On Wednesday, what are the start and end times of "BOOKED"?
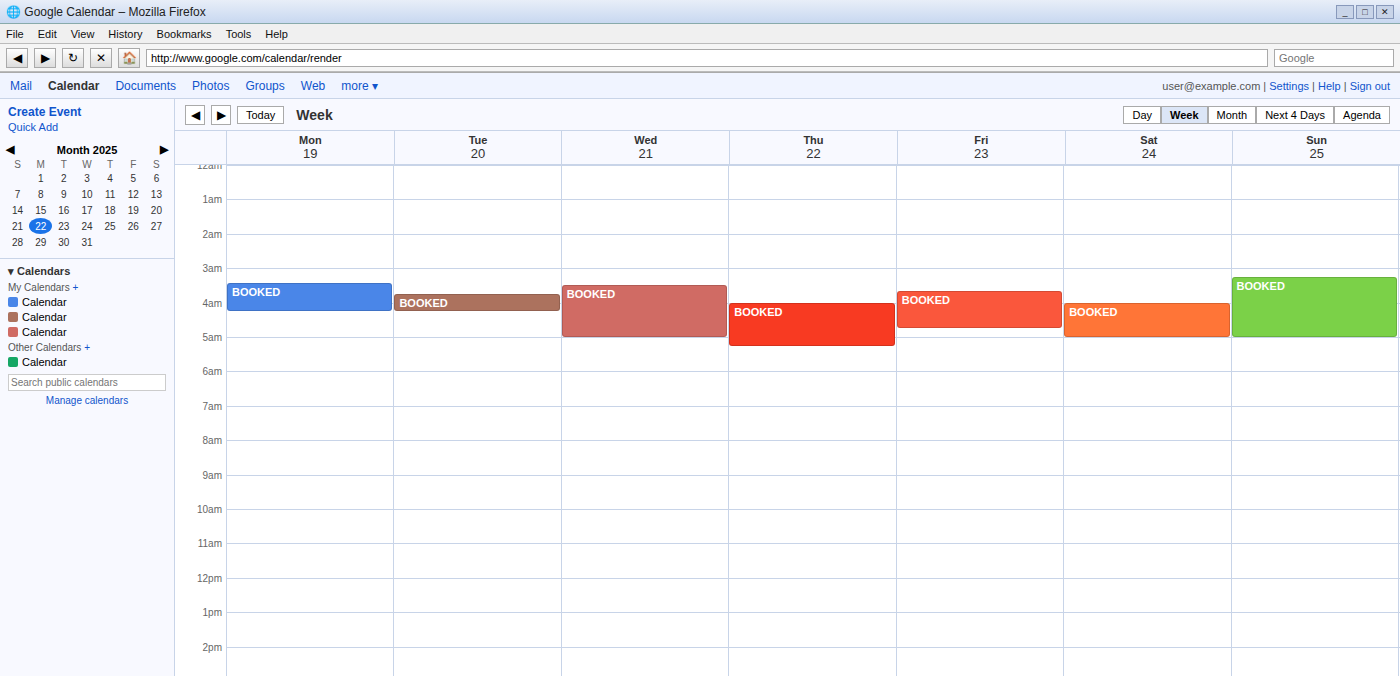
3:30 AM to 5:00 AM